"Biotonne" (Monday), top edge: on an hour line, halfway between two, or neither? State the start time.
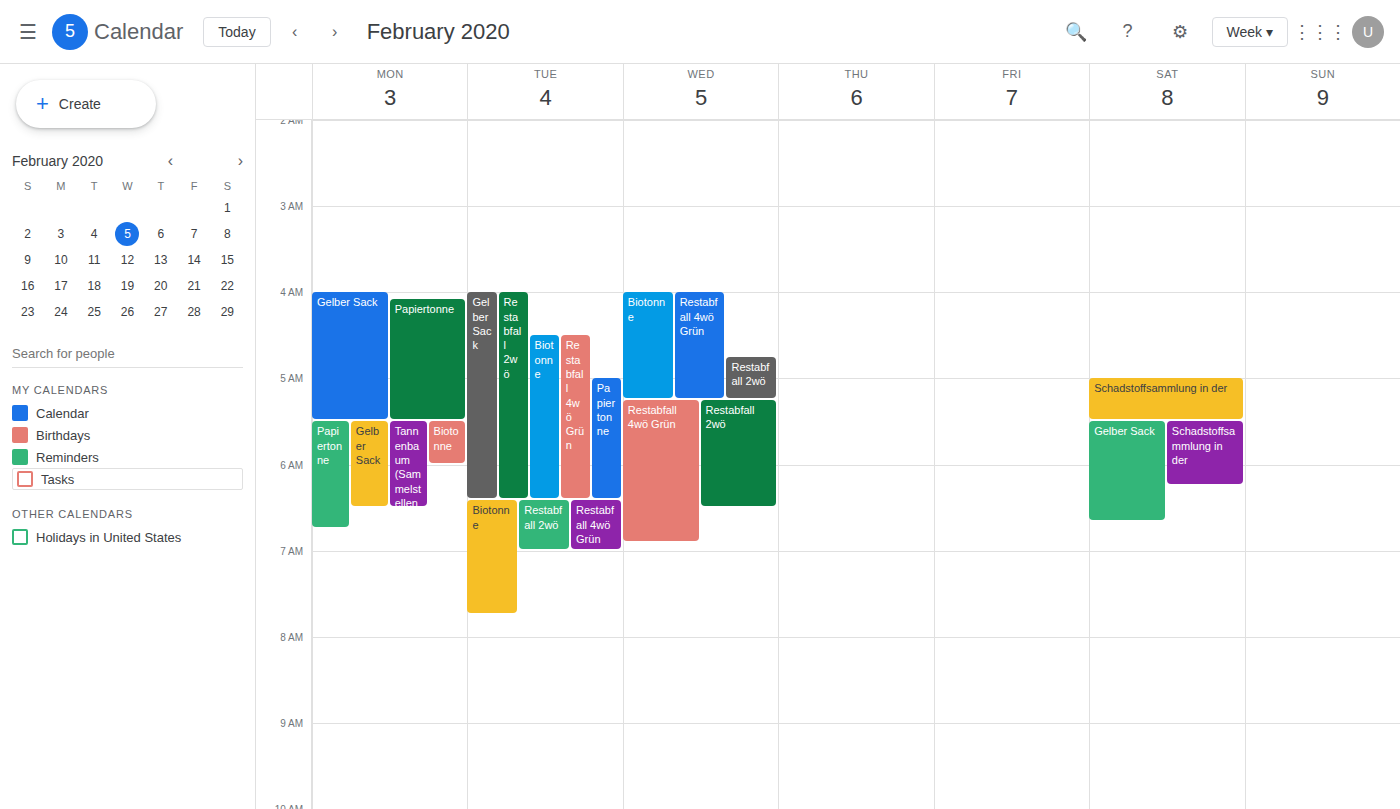
5:30 AM -- halfway between the 5 AM and 6 AM lines.